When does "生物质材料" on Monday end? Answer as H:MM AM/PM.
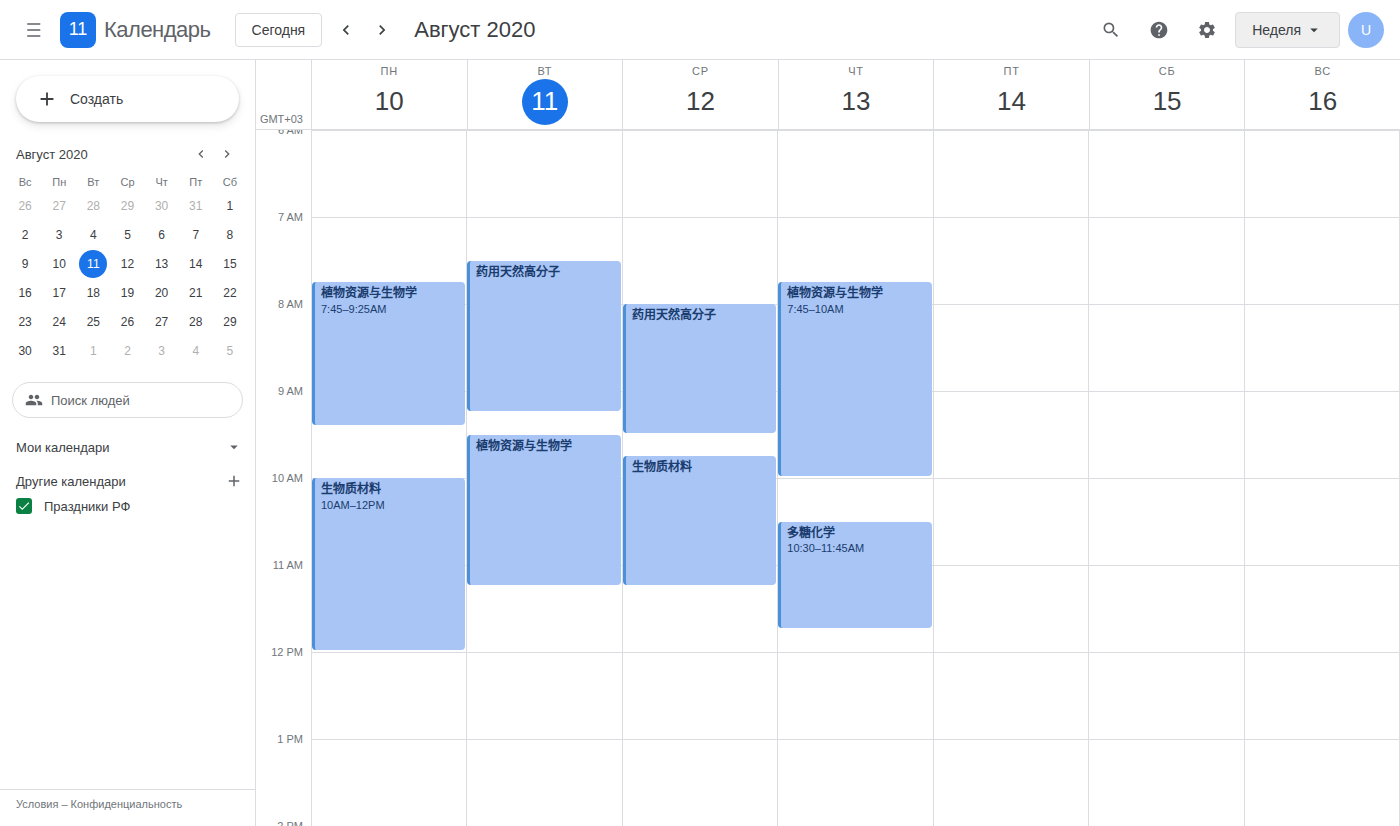
12:00 PM